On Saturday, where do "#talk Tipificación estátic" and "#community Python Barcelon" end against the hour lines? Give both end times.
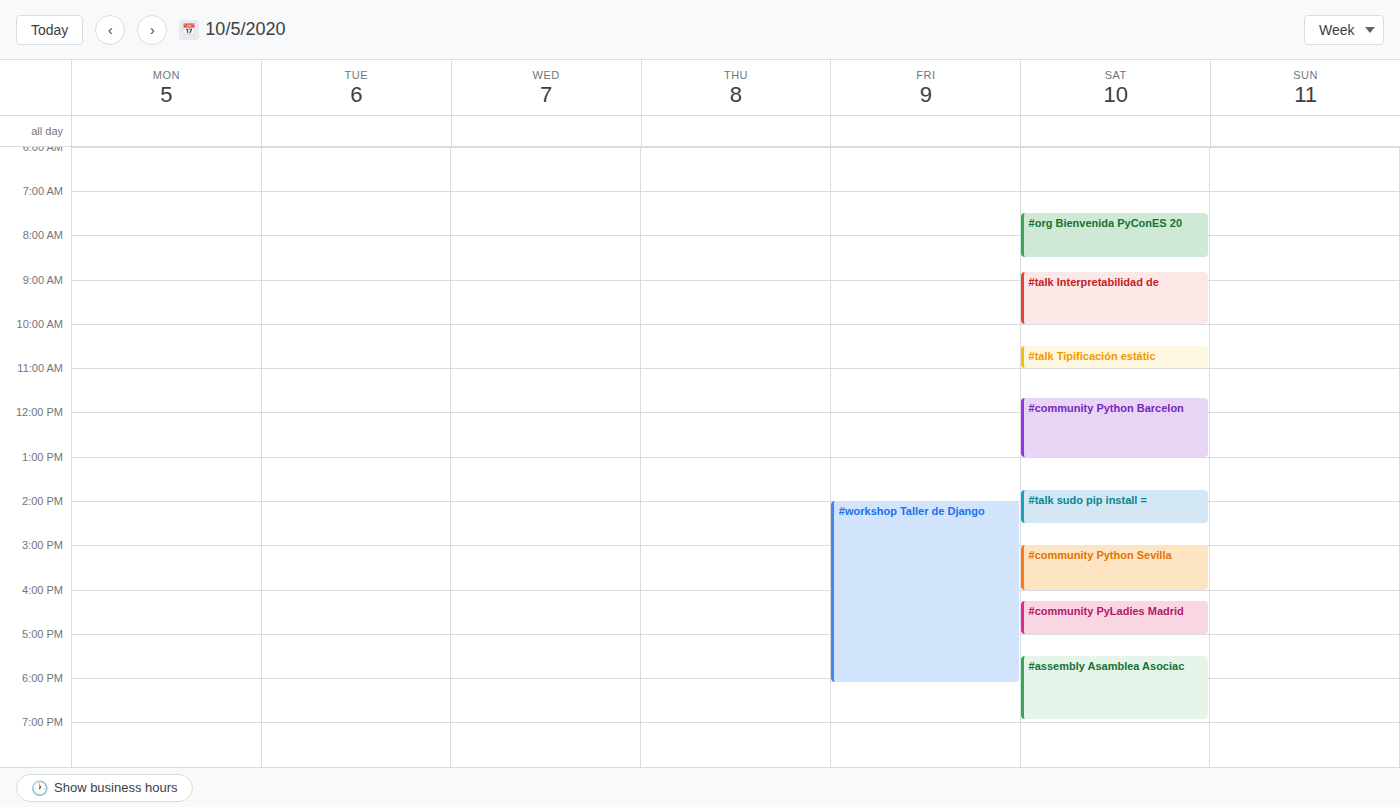
"#talk Tipificación estátic": 11:00 AM, exactly on the 11 AM line. "#community Python Barcelon": 1:00 PM, exactly on the 1 PM line.